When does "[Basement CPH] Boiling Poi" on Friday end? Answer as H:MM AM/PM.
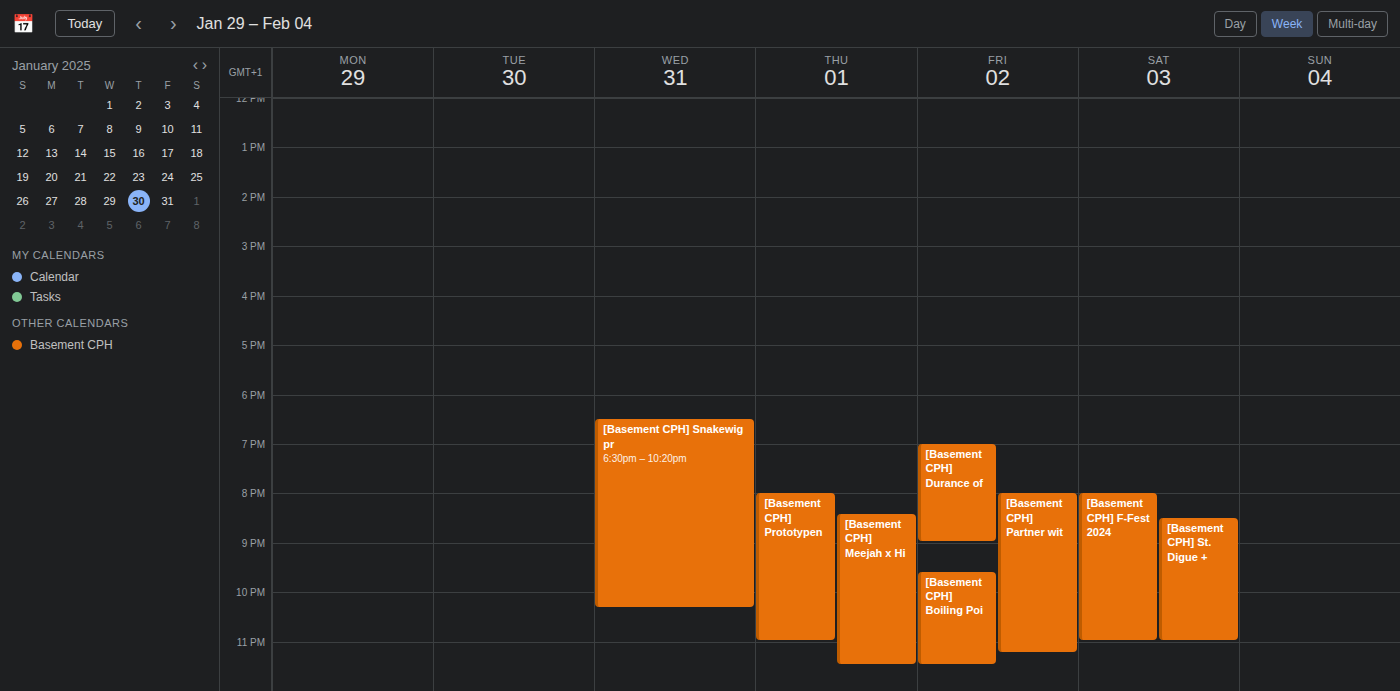
11:30 PM